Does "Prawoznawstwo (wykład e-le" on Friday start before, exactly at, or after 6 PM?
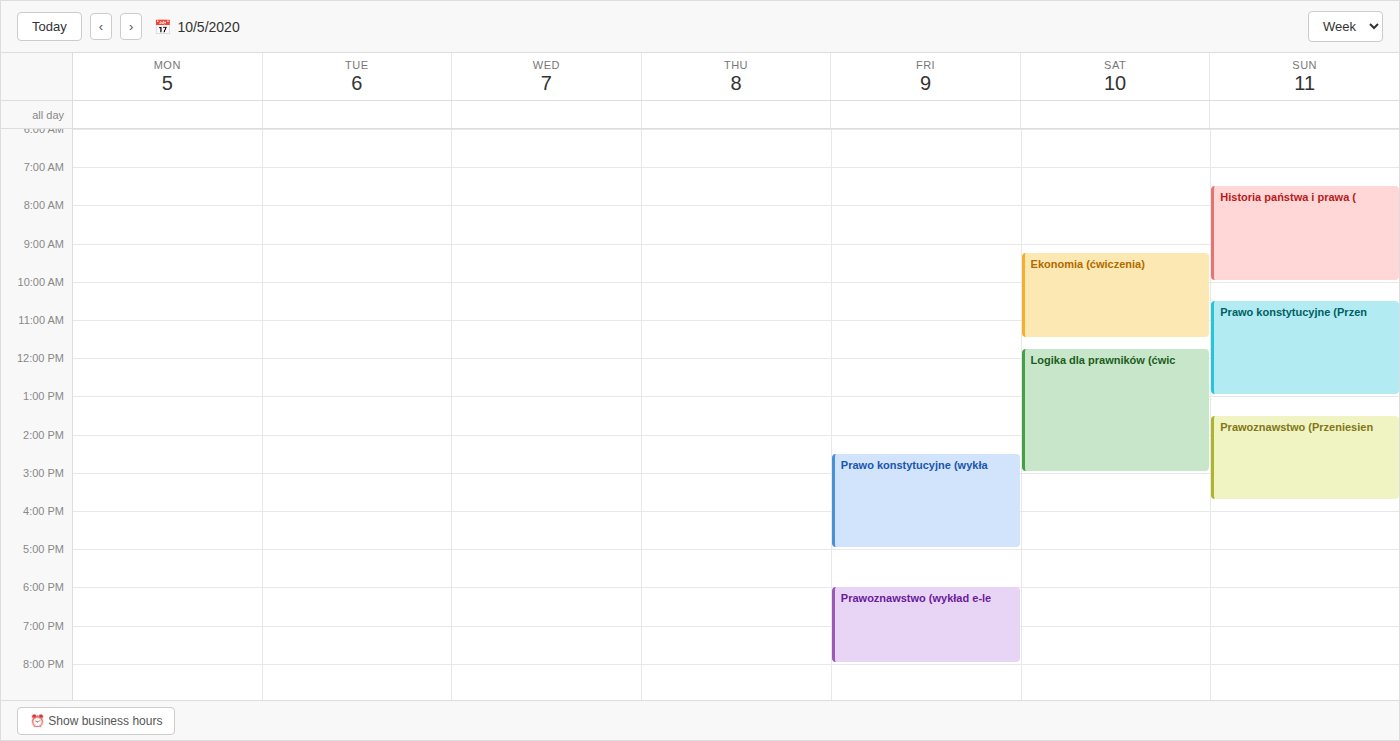
6:00 PM -- exactly at 6 PM, on the 6 PM line.